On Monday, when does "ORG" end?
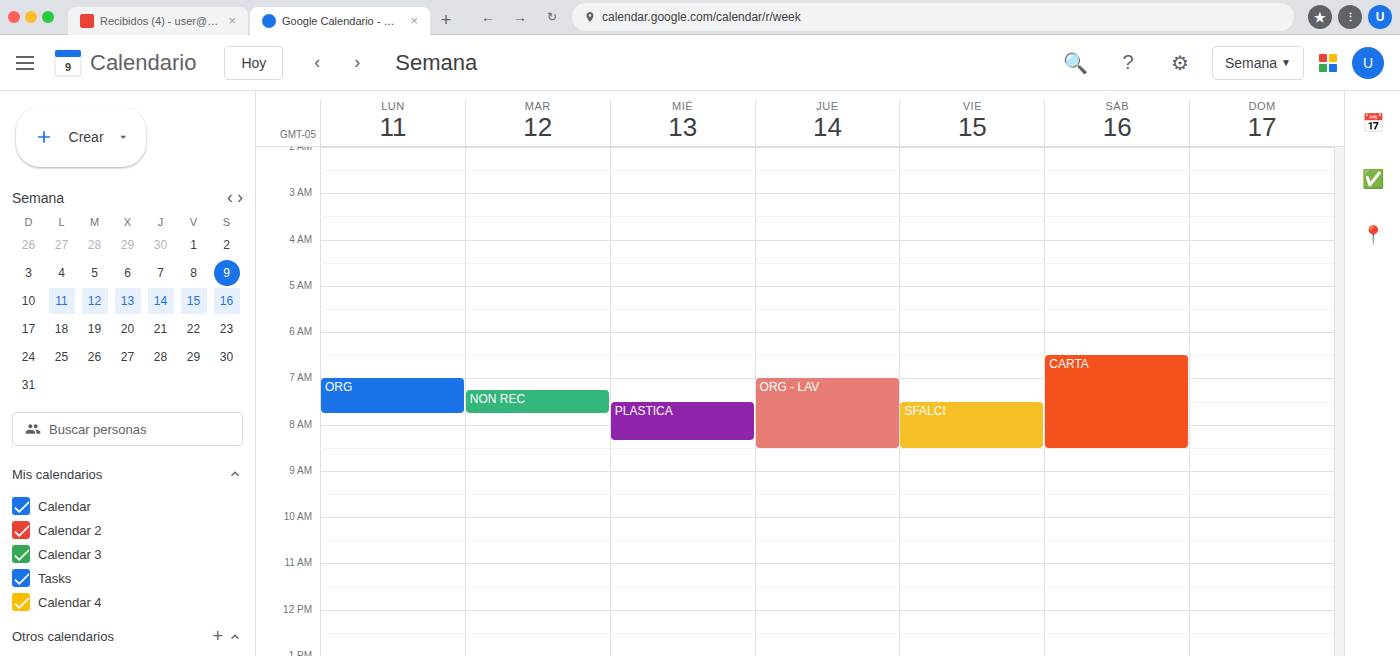
7:45 AM